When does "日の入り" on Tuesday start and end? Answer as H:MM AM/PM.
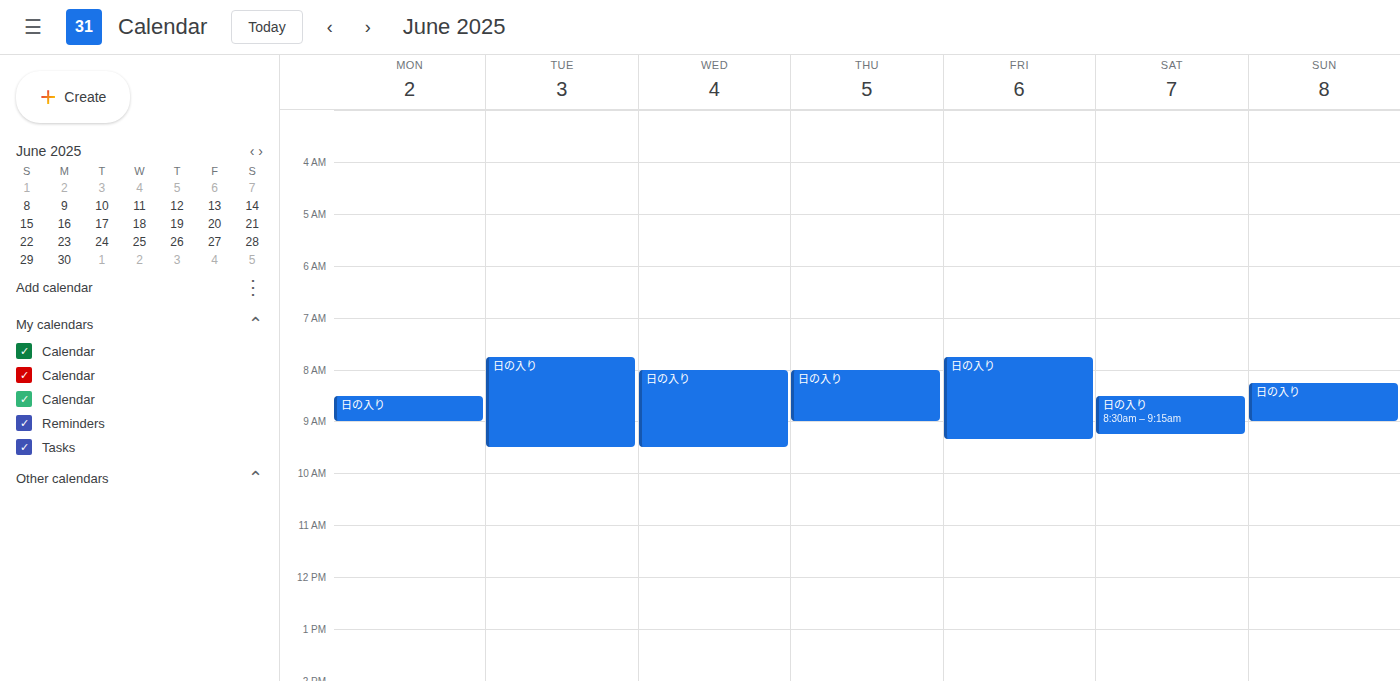
7:45 AM to 9:30 AM